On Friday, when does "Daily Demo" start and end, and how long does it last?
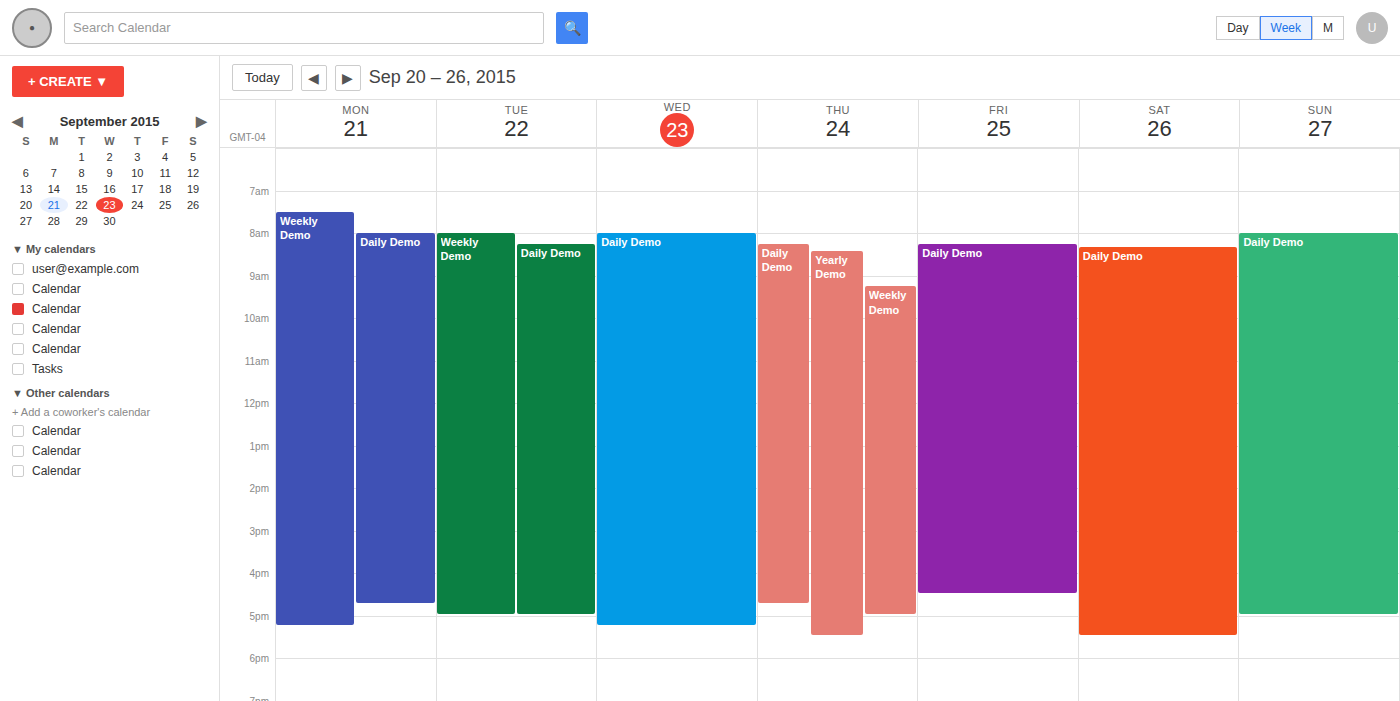
08:15 to 16:30, 8 hours 15 minutes